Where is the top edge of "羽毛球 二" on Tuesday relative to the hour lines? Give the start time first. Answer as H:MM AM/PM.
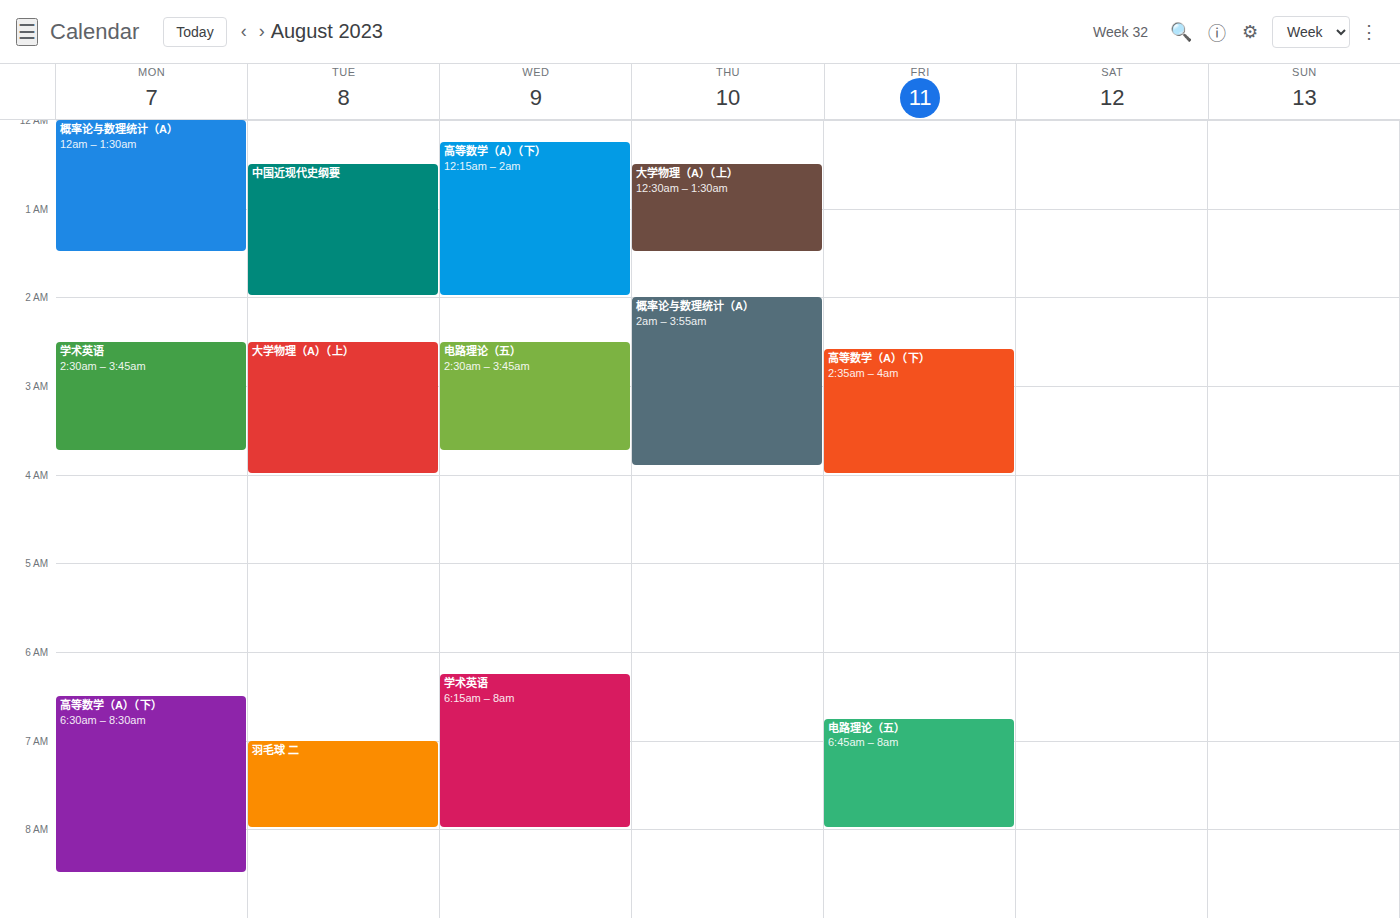
7:00 AM -- exactly on the 7 AM line.